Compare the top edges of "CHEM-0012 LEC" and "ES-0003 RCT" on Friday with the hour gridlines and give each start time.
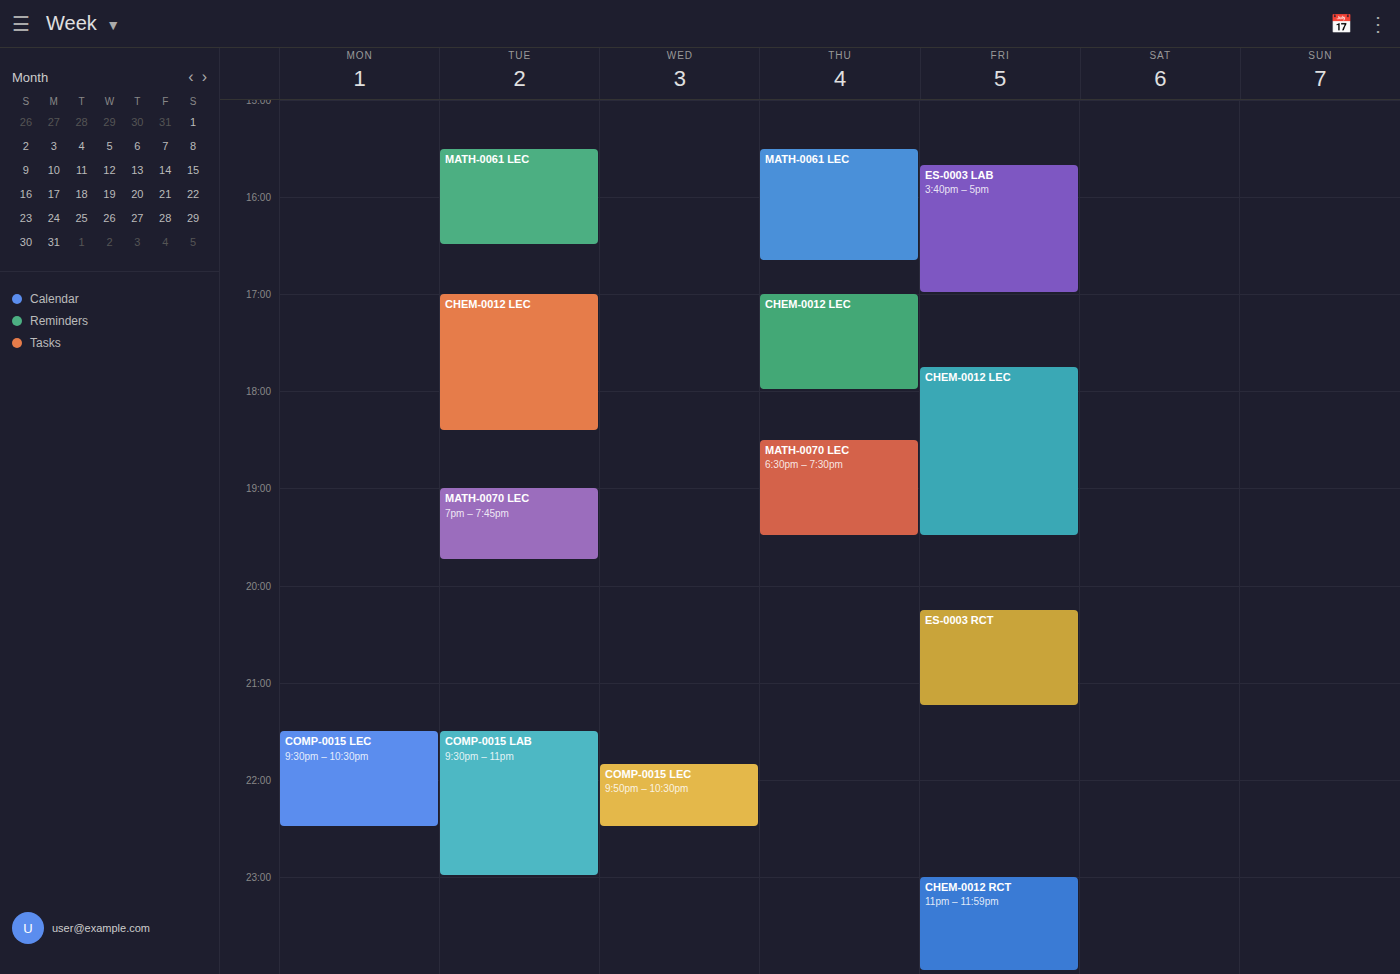
"CHEM-0012 LEC": 5:45 PM, neither: three quarters of the way from the 5 PM line to the 6 PM line. "ES-0003 RCT": 8:15 PM, neither: a quarter of the way from the 8 PM line to the 9 PM line.